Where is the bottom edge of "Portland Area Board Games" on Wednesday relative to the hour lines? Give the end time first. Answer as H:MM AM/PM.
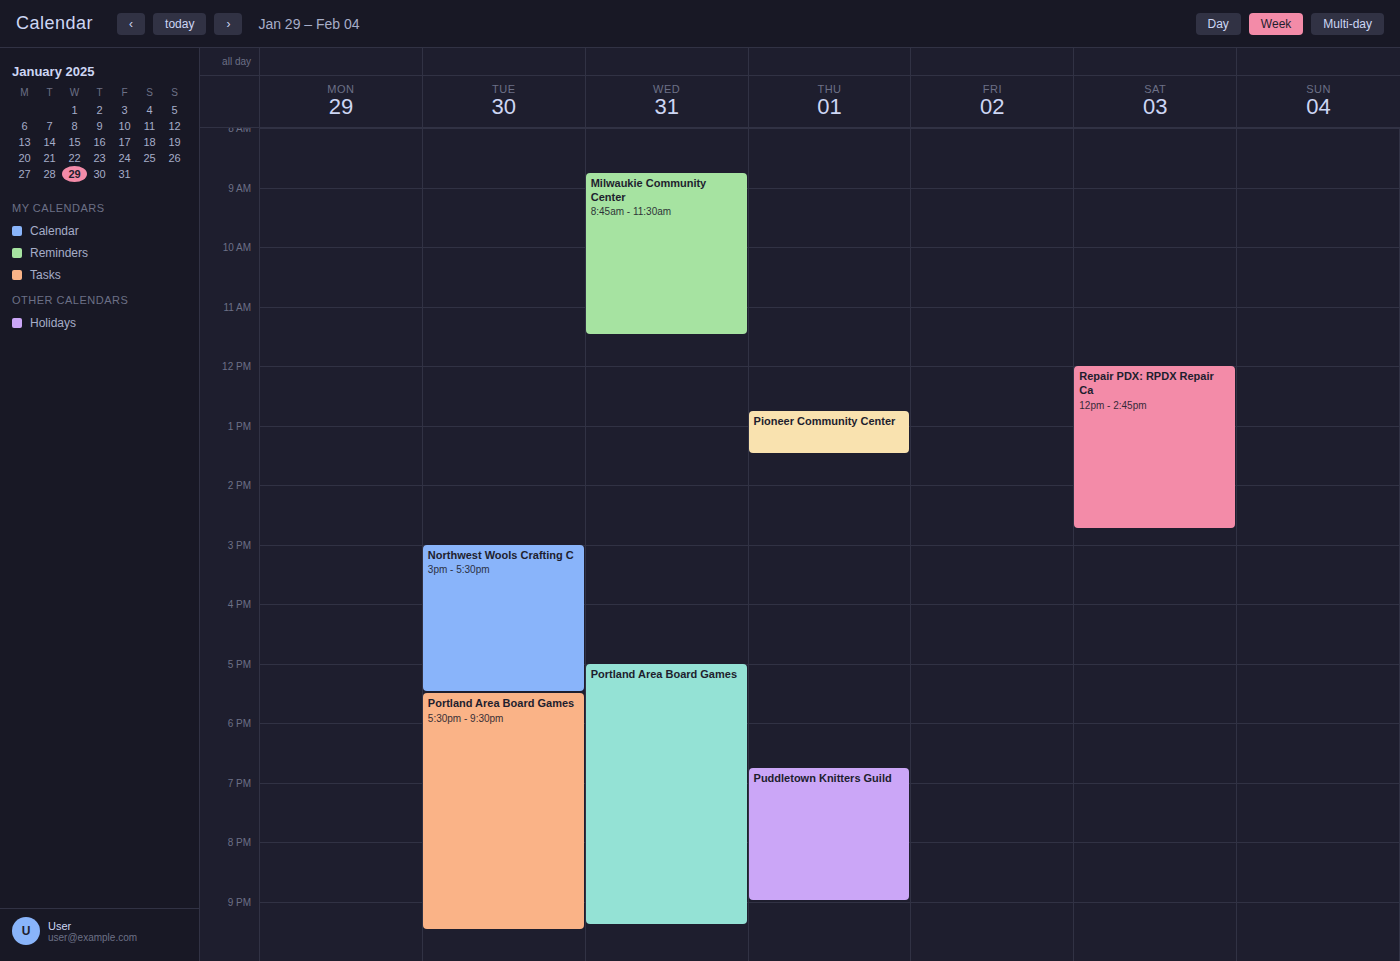
9:25 PM -- neither: 25 minutes below the 9 PM line and 35 minutes above the 10 PM line.